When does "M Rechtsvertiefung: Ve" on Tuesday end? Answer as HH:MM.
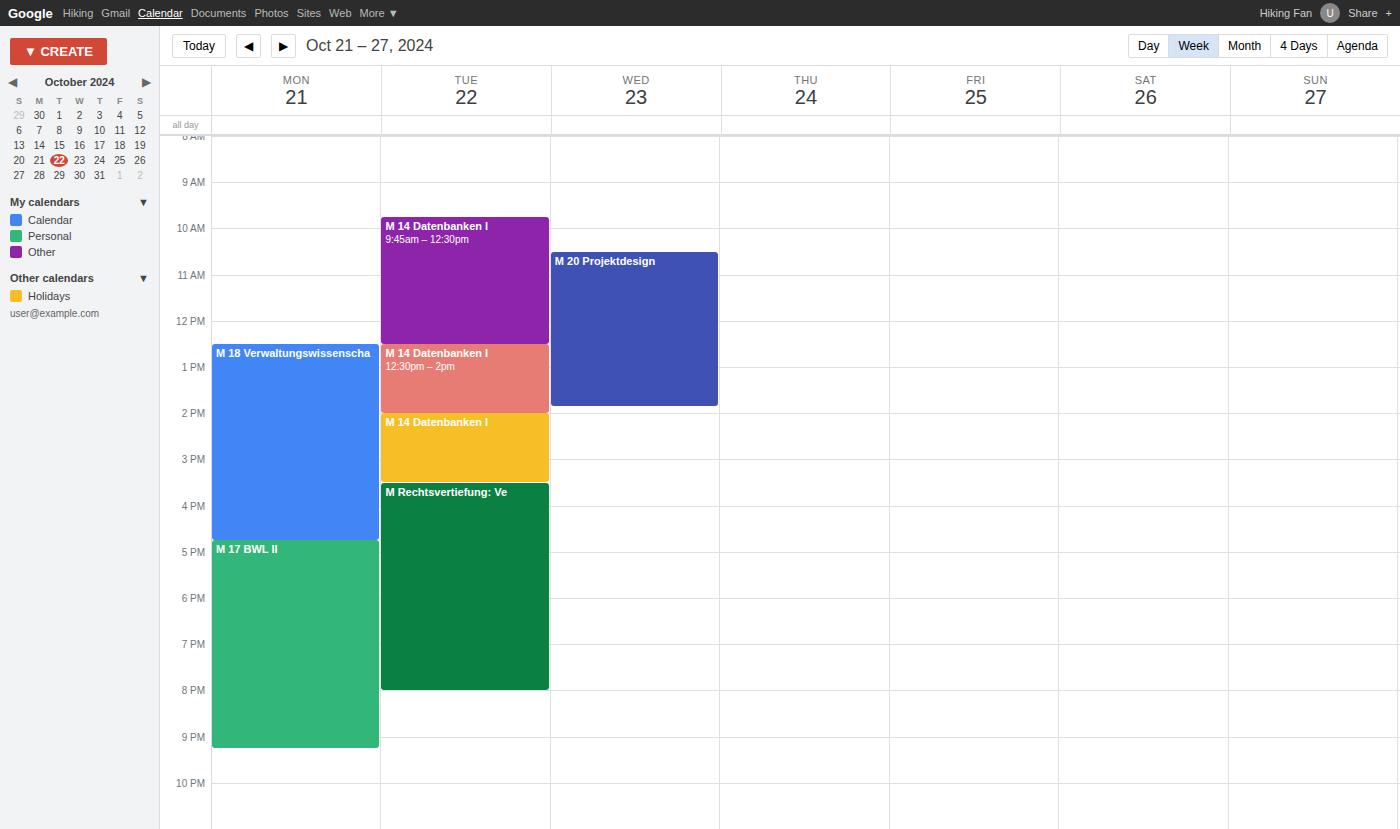
20:00